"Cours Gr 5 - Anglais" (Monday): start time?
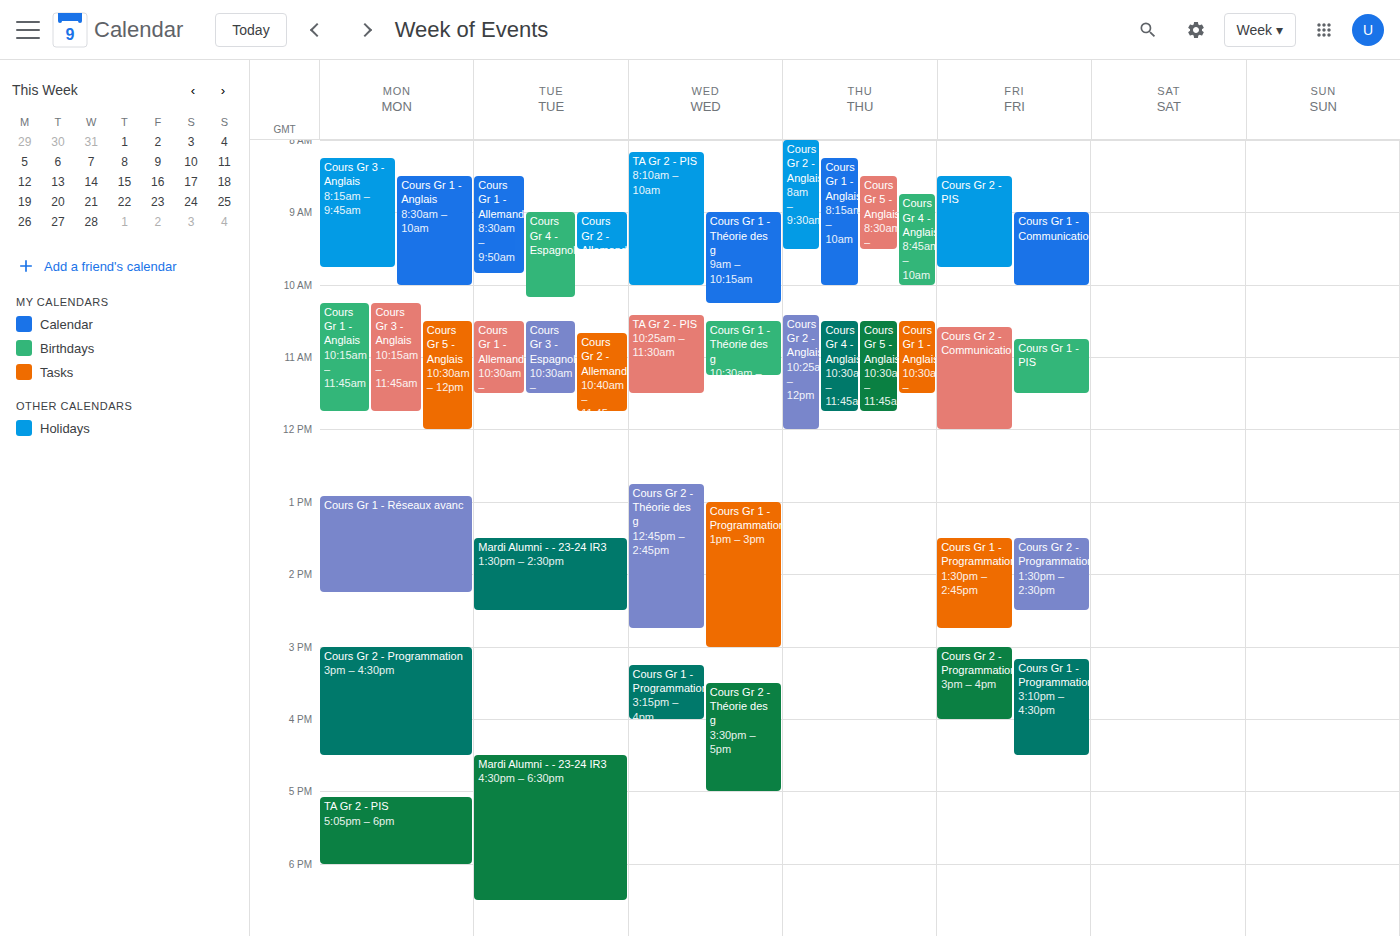
10:30